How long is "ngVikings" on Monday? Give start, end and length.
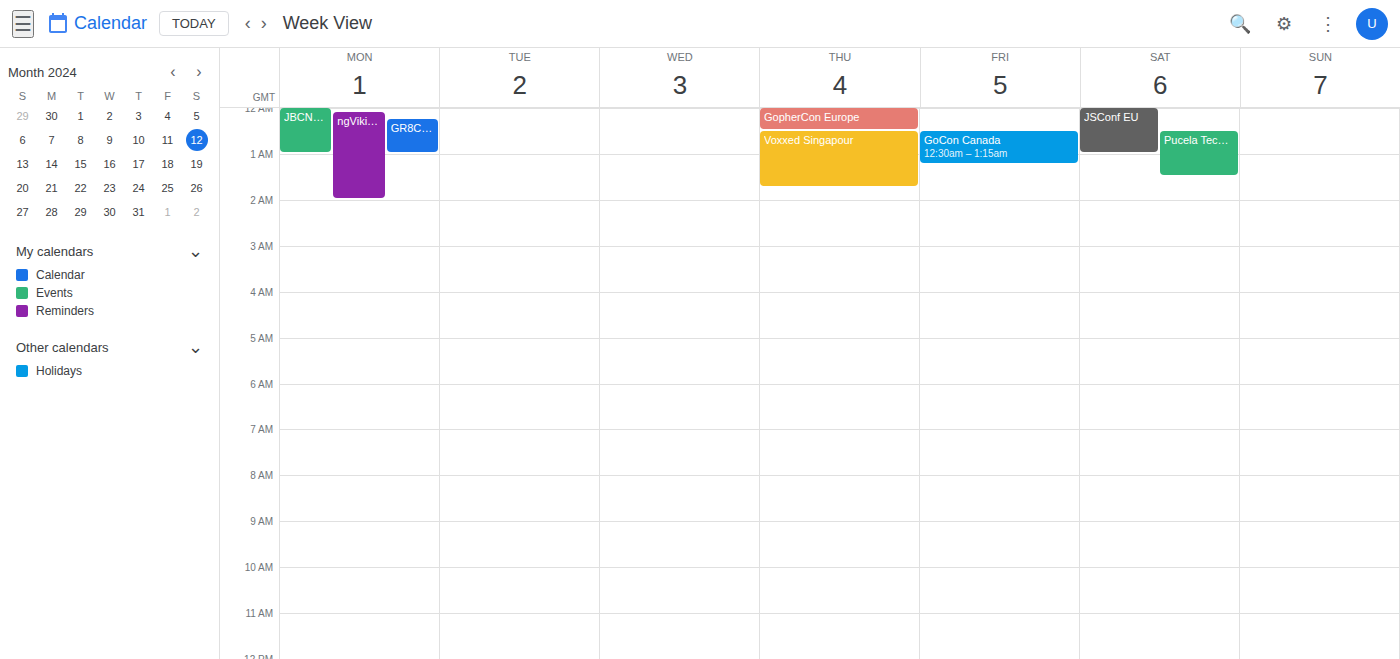
12:05 AM to 2:00 AM, 1 hour 55 minutes